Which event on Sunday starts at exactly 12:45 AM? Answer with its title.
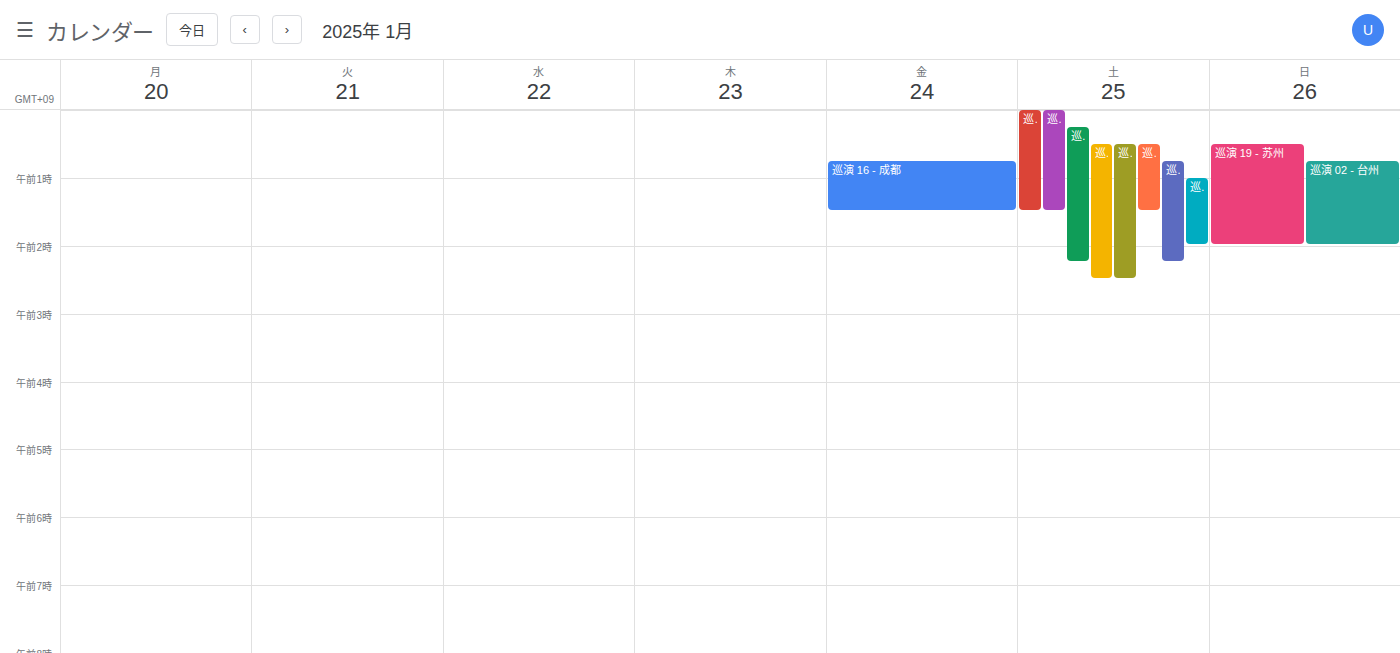
"巡演 02 - 台州"